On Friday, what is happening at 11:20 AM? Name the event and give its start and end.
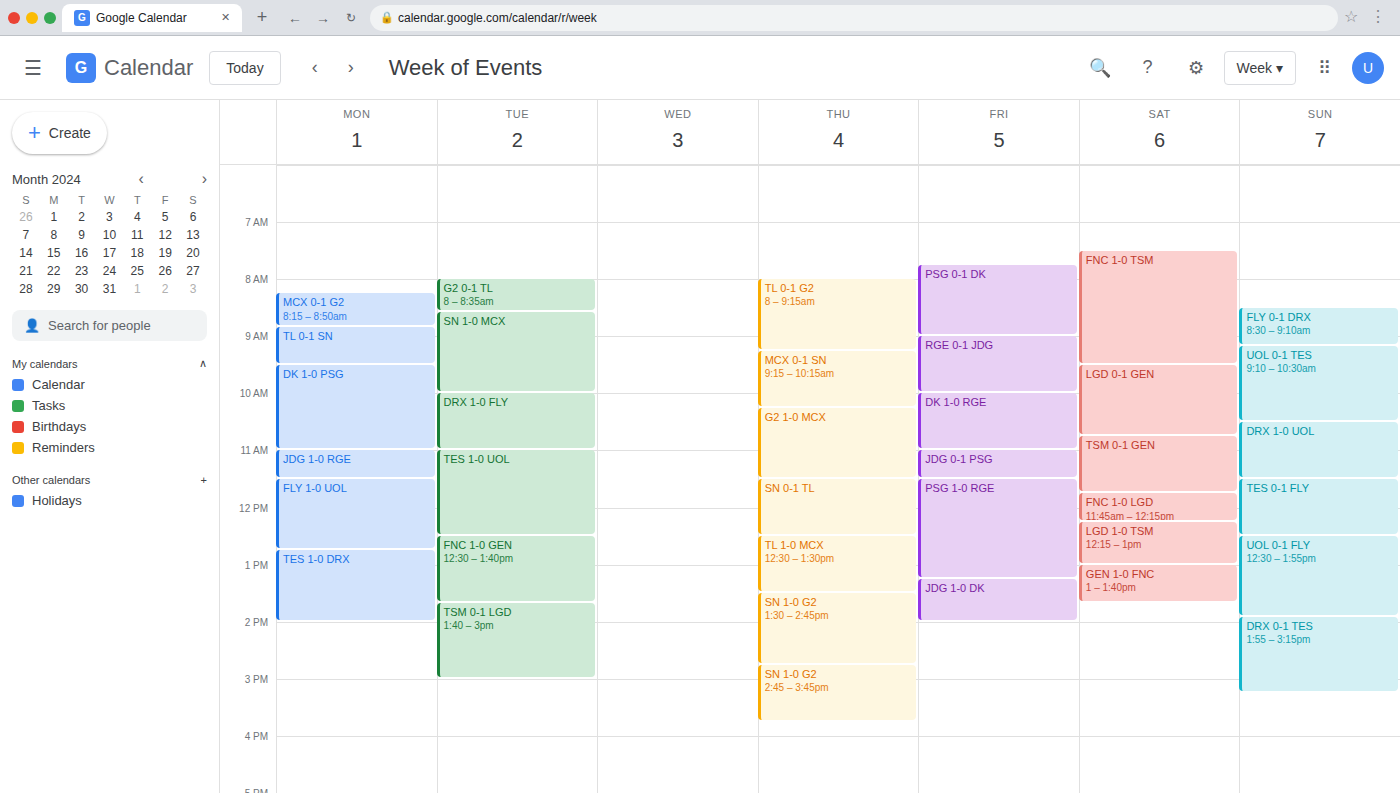
"JDG 0-1 PSG", 11:00 AM to 11:30 AM